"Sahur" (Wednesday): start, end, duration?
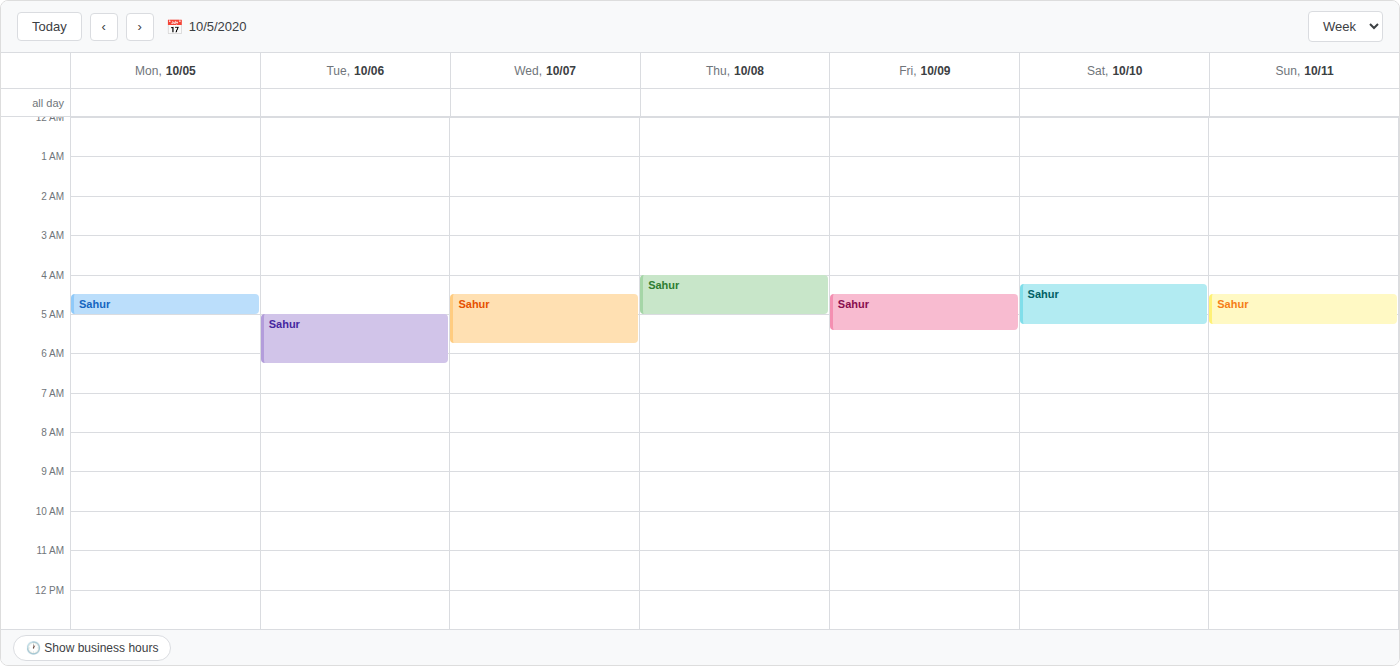
4:30 AM to 5:45 AM, 1 hour 15 minutes